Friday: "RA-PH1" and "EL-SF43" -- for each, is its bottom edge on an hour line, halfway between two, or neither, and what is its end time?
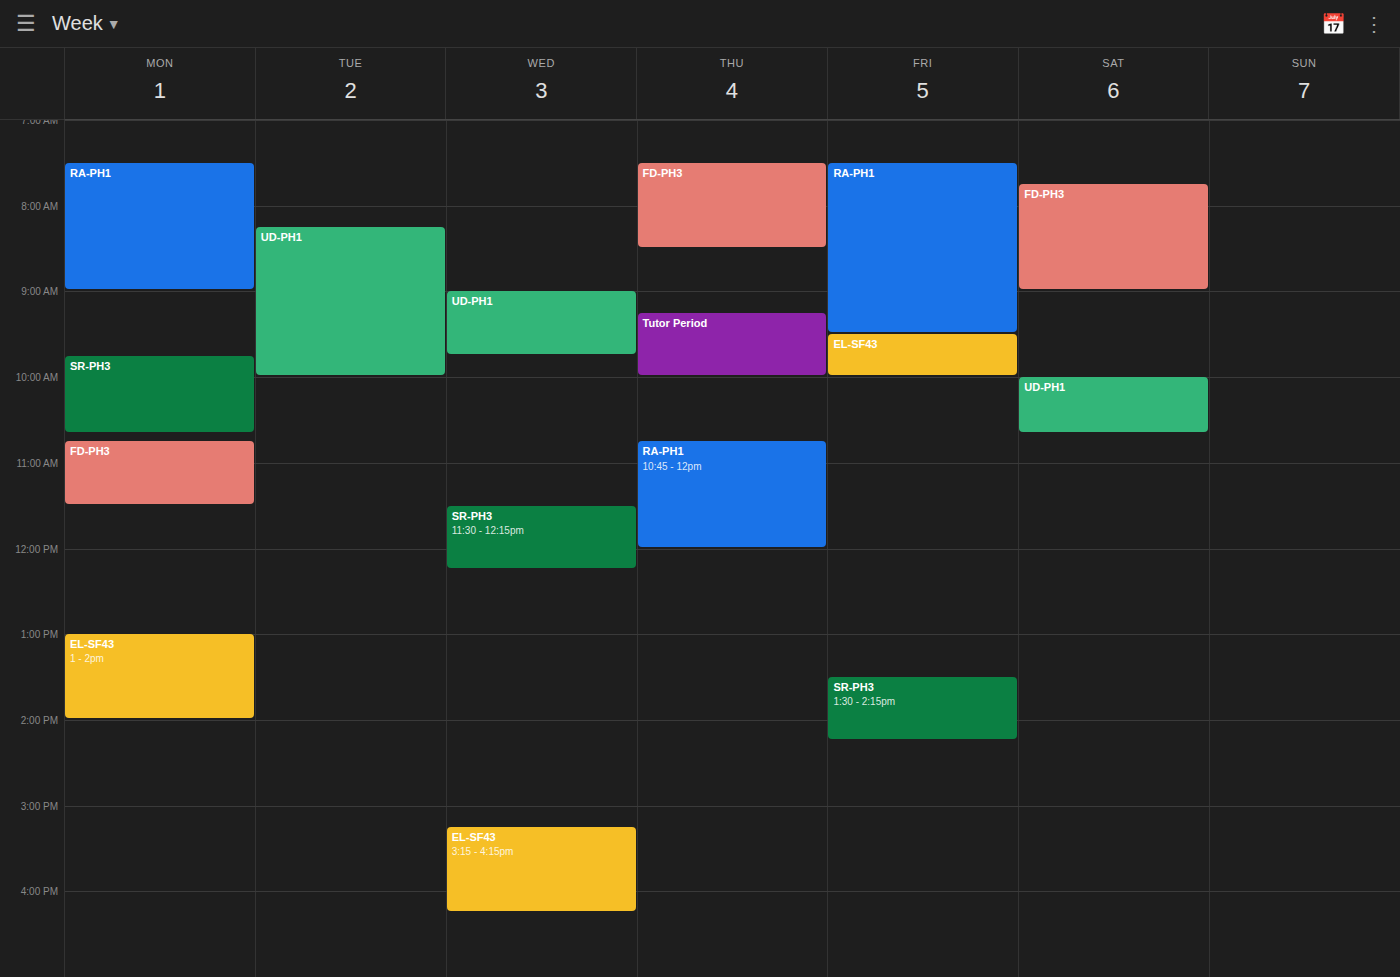
"RA-PH1": 9:30 AM, halfway between the 9 AM and 10 AM lines. "EL-SF43": 10:00 AM, exactly on the 10 AM line.